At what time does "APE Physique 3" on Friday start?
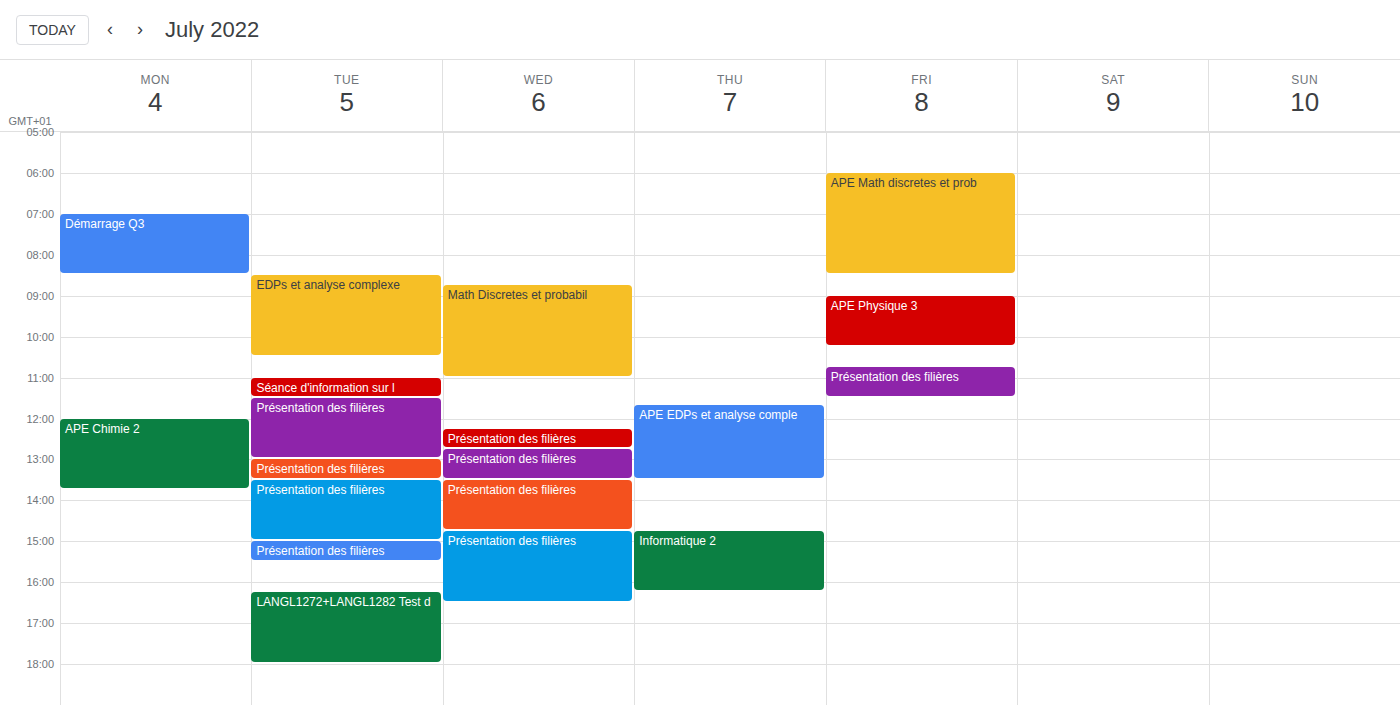
9:00 AM